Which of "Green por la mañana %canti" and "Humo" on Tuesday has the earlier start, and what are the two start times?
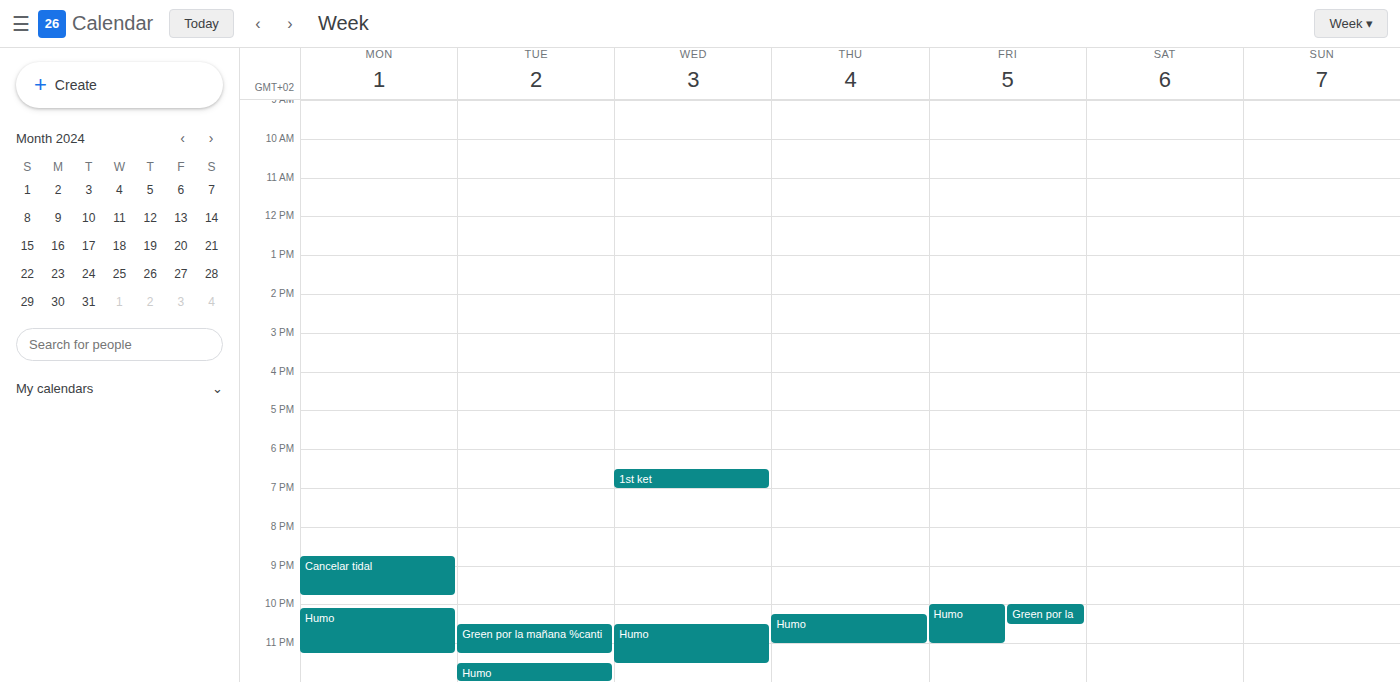
"Green por la mañana %canti" 10:30 PM; "Humo" 11:30 PM.